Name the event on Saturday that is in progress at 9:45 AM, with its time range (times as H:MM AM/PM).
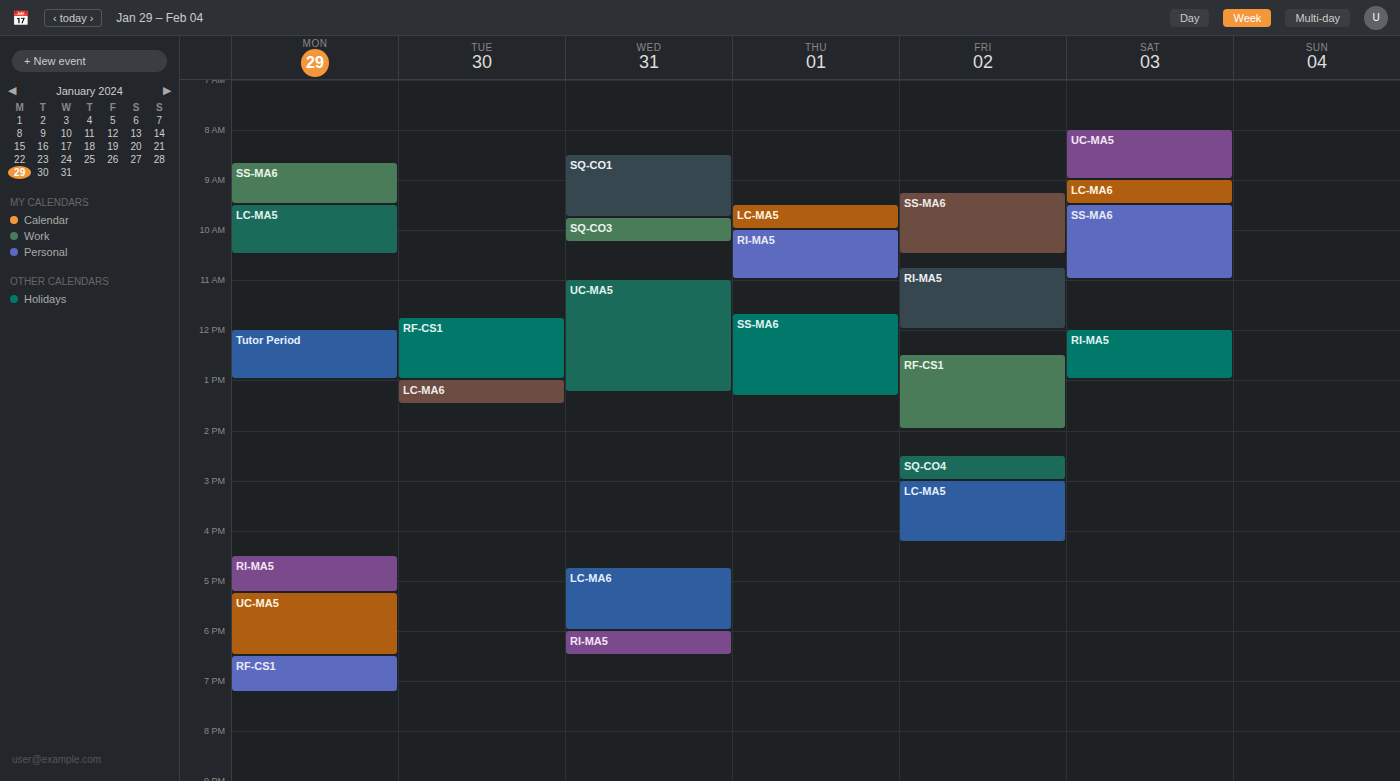
"SS-MA6", 9:30 AM to 11:00 AM